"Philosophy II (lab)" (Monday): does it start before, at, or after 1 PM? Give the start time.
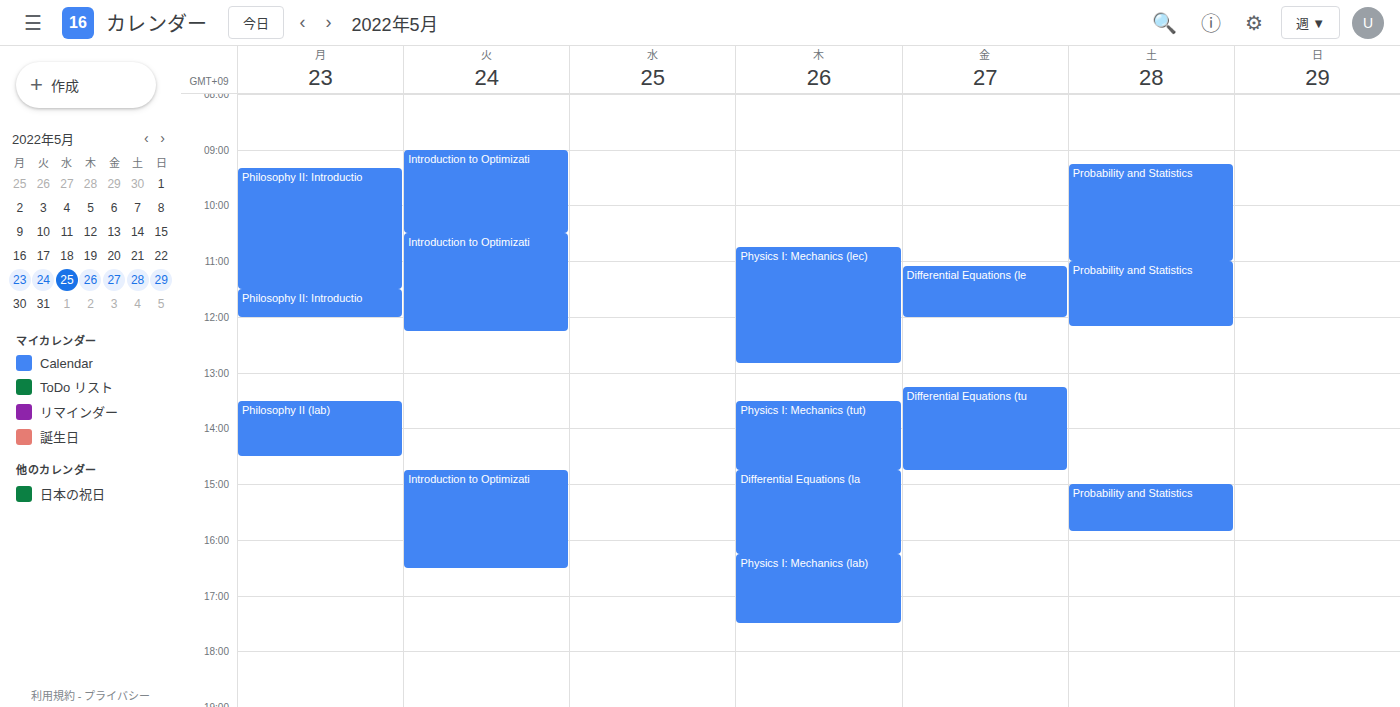
1:30 PM -- after 1 PM, 30 minutes below the 1 PM line.